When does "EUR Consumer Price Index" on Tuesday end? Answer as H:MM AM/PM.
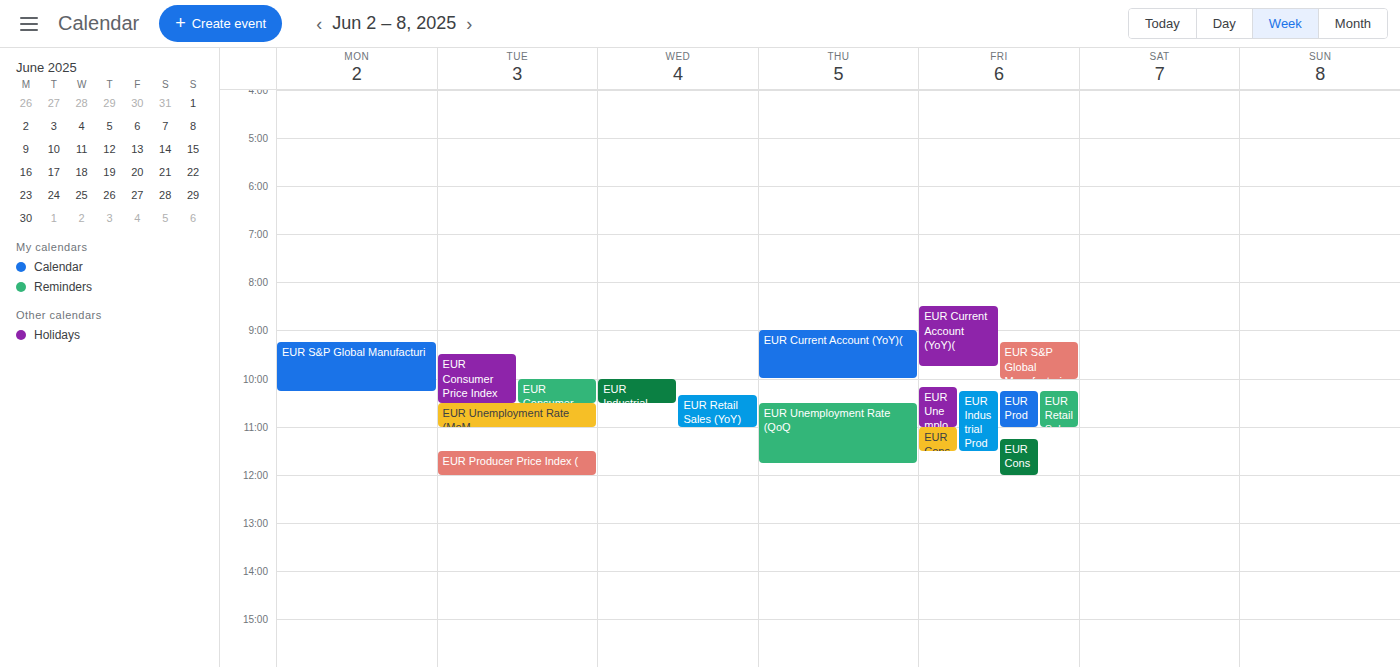
10:30 AM